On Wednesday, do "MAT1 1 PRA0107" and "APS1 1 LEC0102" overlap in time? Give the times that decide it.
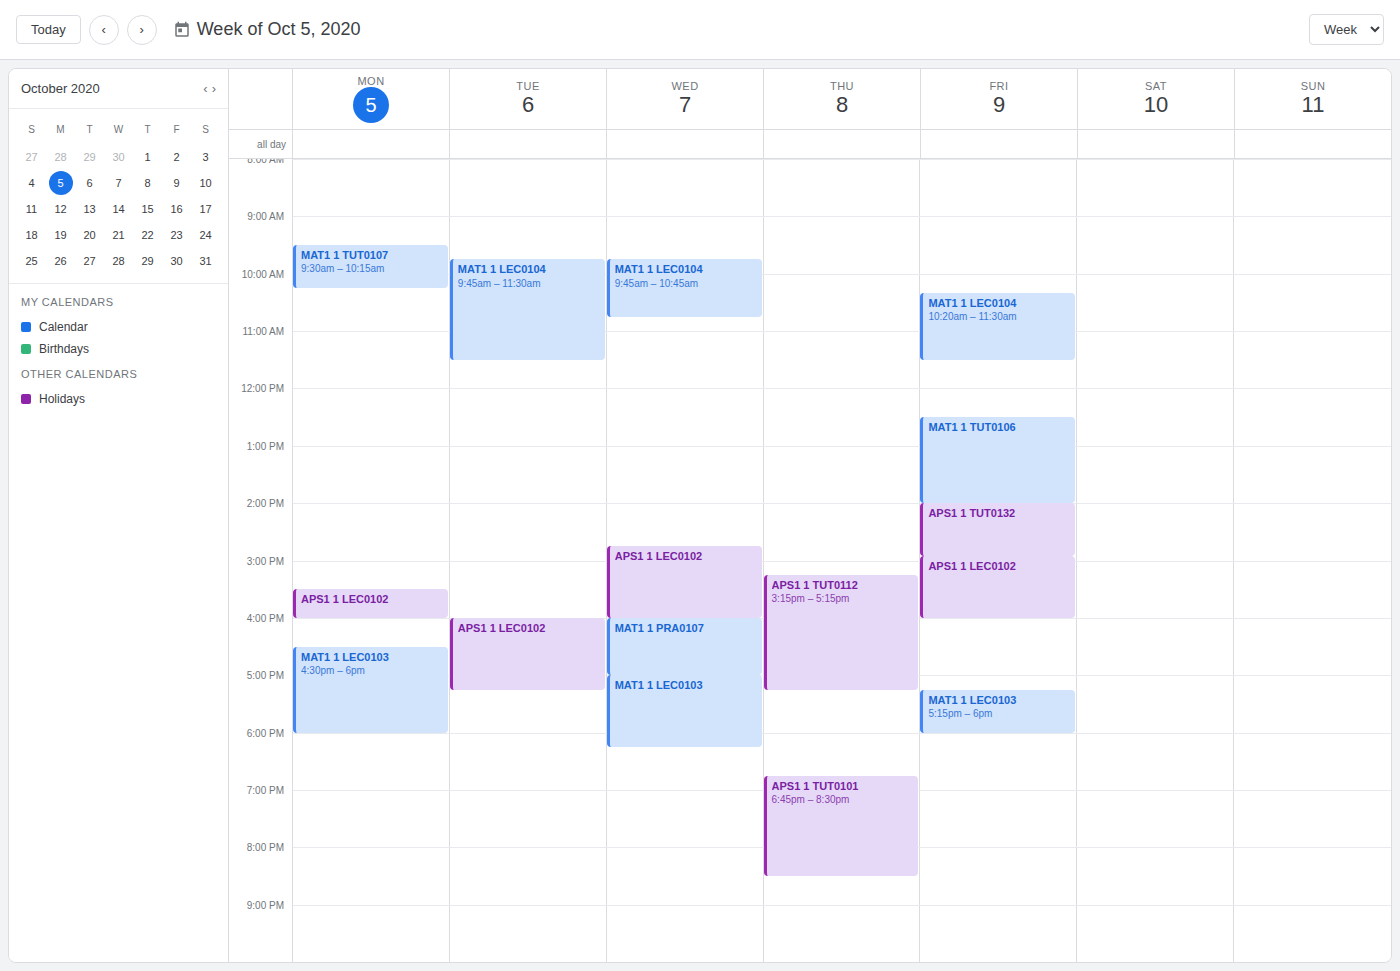
"APS1 1 LEC0102" ends at 4:00 PM, exactly when "MAT1 1 PRA0107" starts -- they touch but do not overlap.